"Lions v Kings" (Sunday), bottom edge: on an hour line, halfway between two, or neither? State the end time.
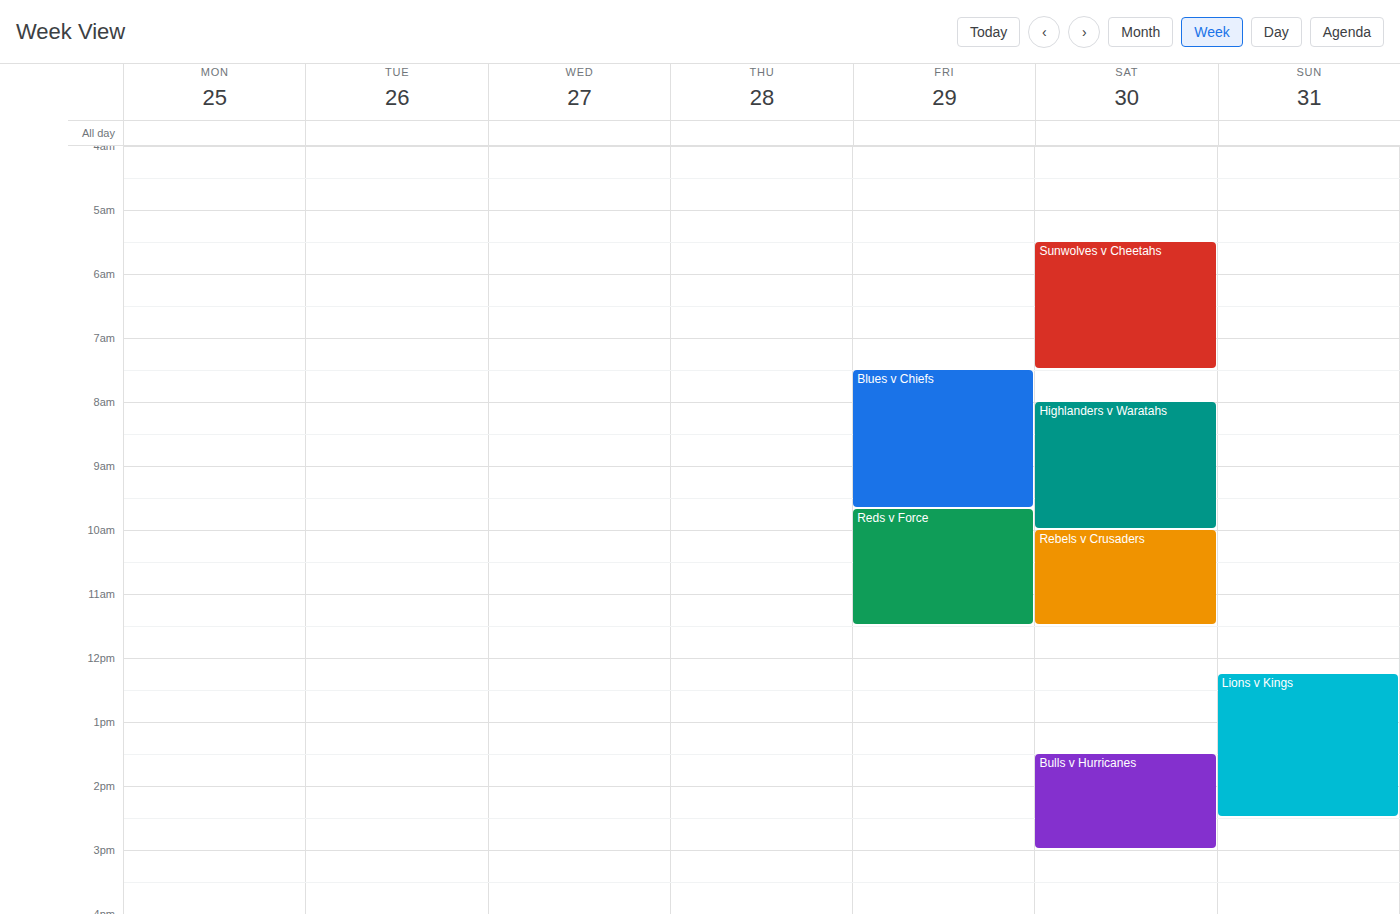
2:30 PM -- halfway between the 2 PM and 3 PM lines.